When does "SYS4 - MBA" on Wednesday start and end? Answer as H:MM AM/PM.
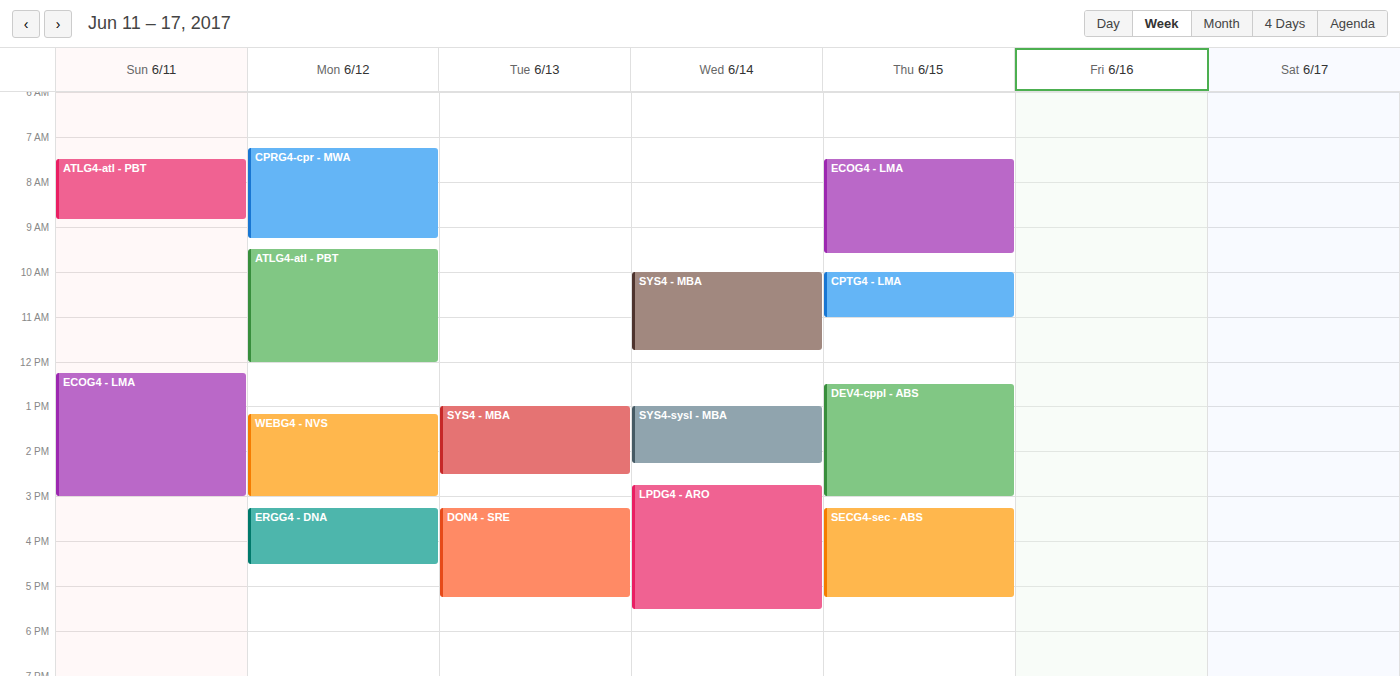
10:00 AM to 11:45 AM